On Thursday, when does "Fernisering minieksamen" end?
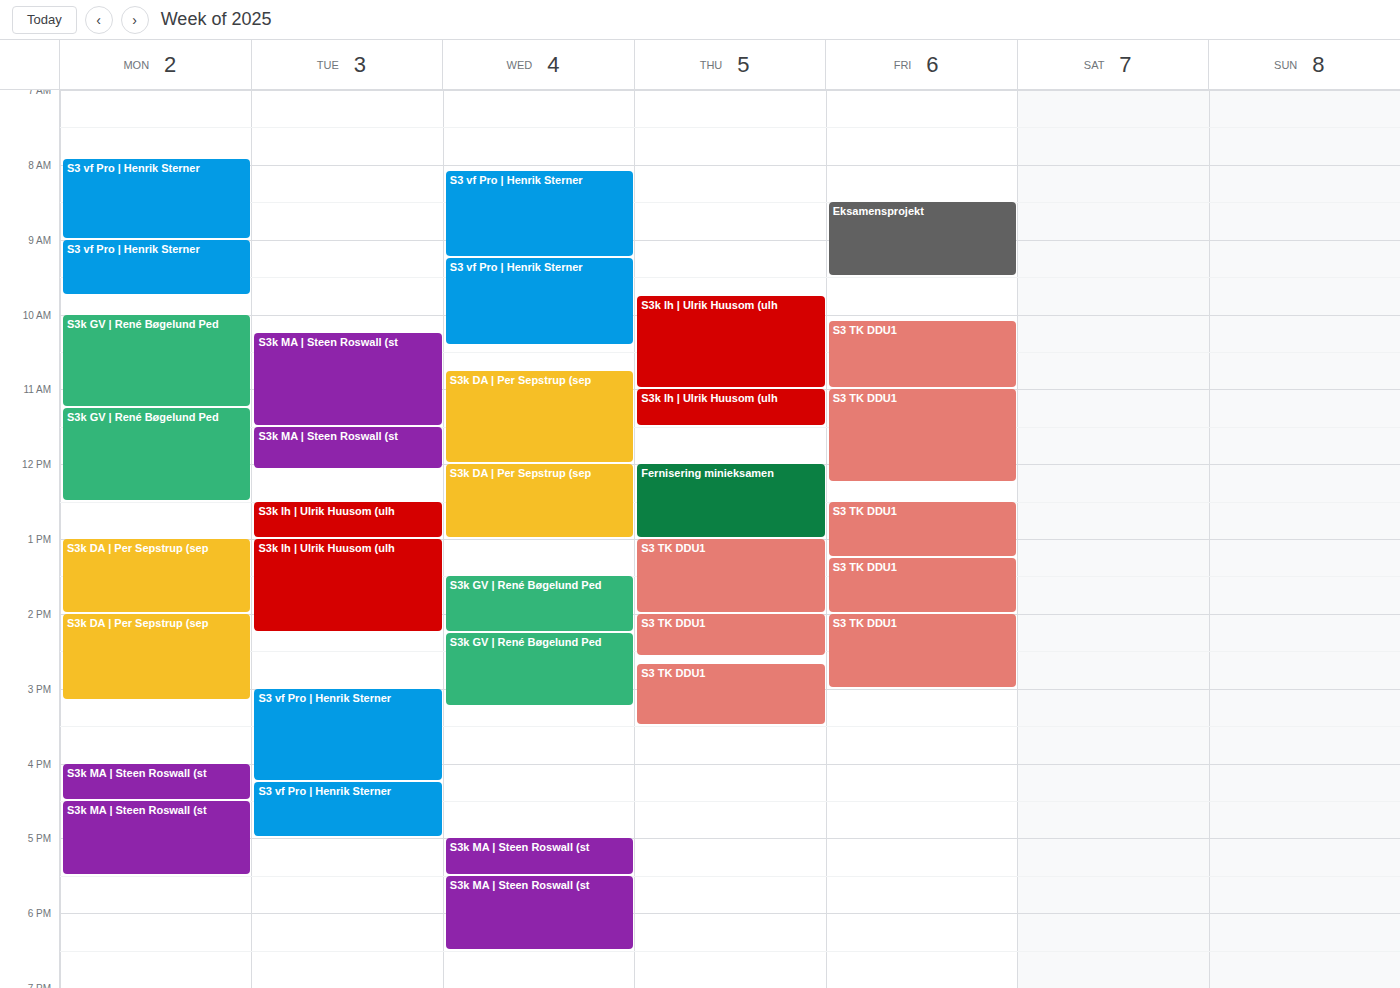
1:00 PM